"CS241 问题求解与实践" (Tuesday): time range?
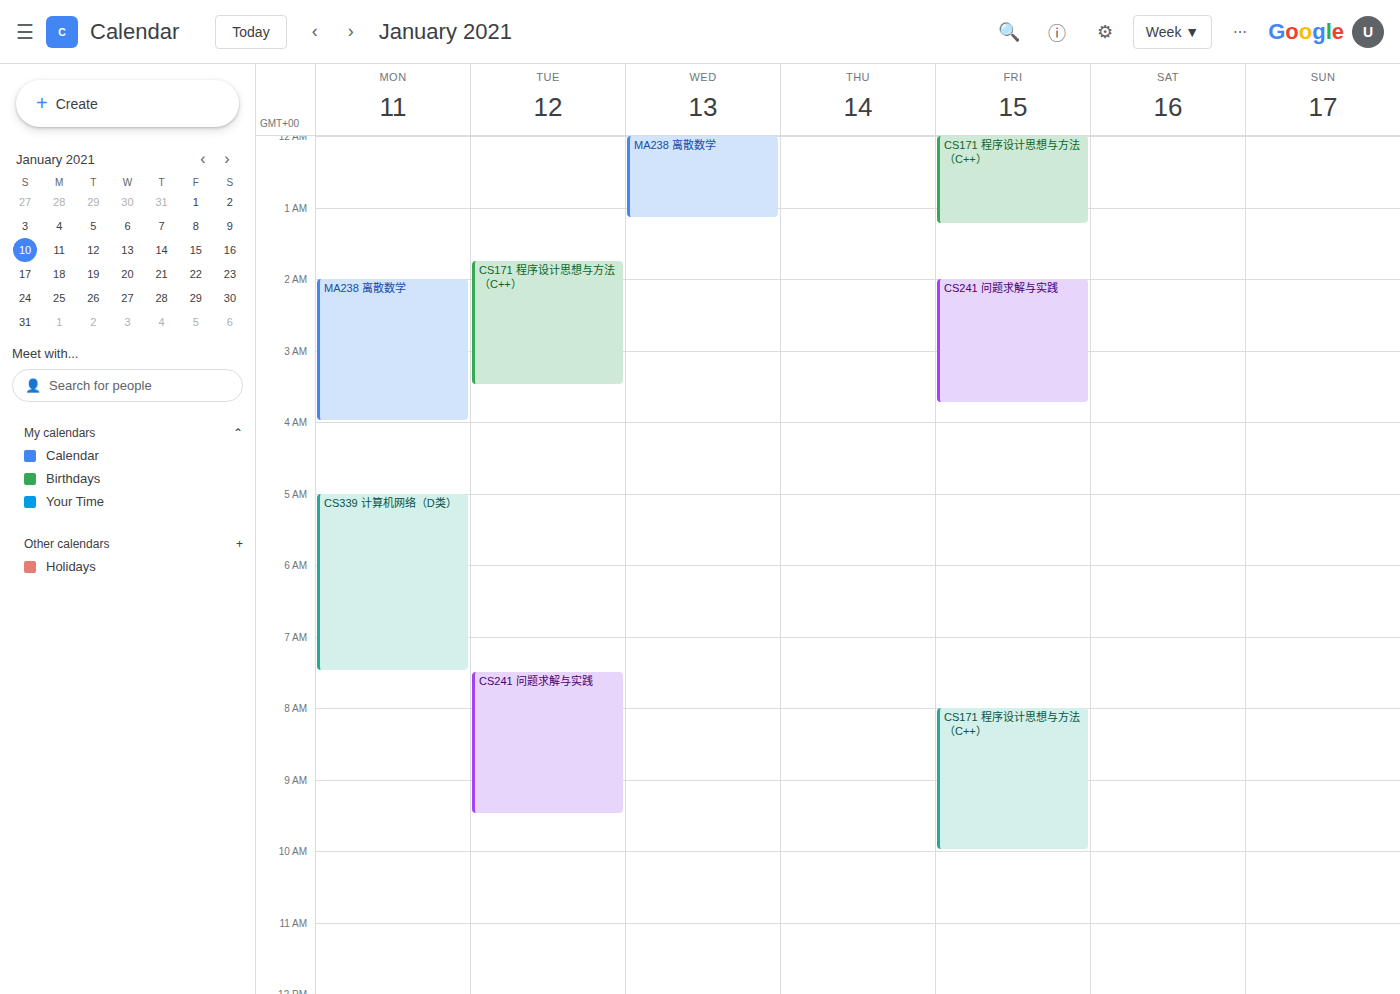
07:30 to 09:30